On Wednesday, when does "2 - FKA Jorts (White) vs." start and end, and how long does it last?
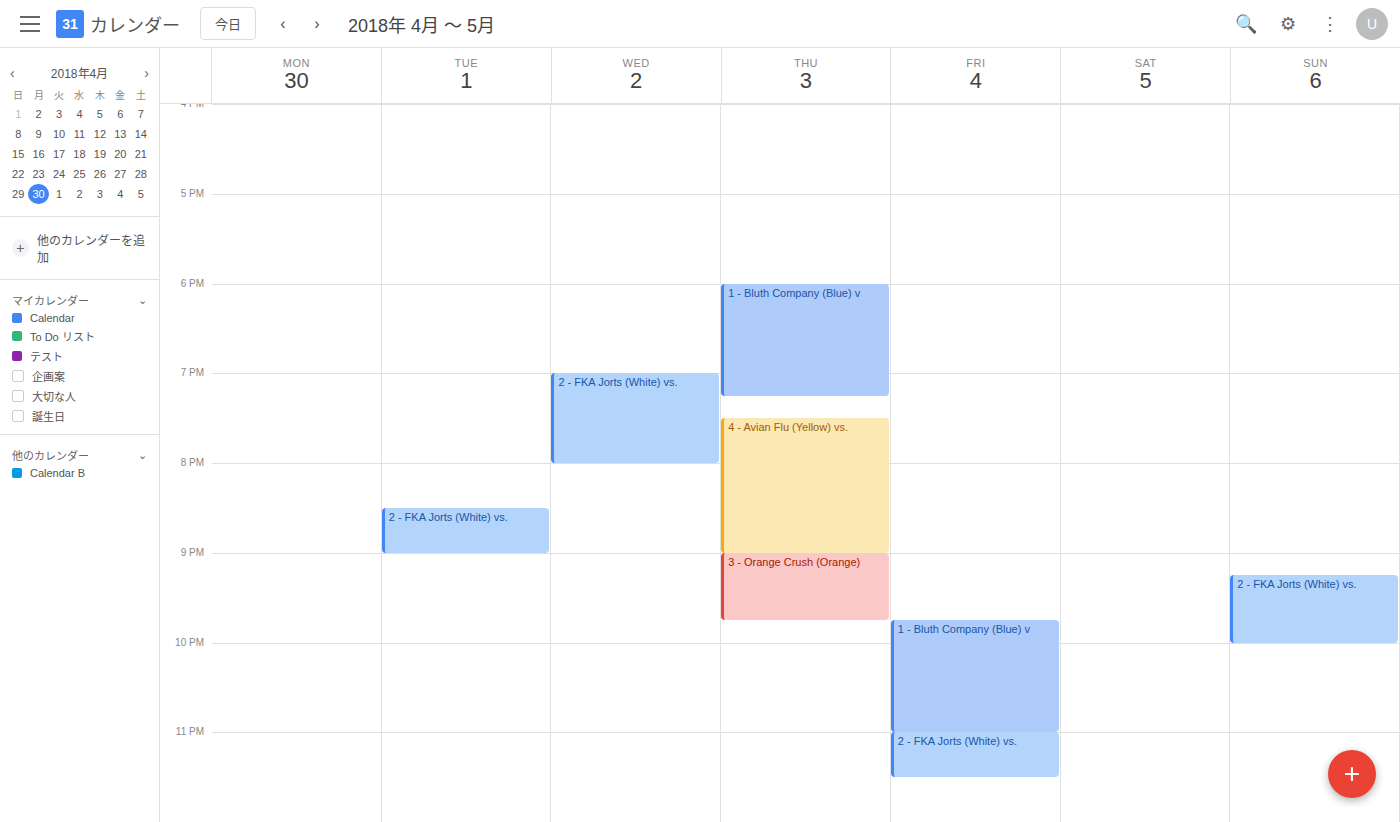
7:00 PM to 8:00 PM, 1 hour